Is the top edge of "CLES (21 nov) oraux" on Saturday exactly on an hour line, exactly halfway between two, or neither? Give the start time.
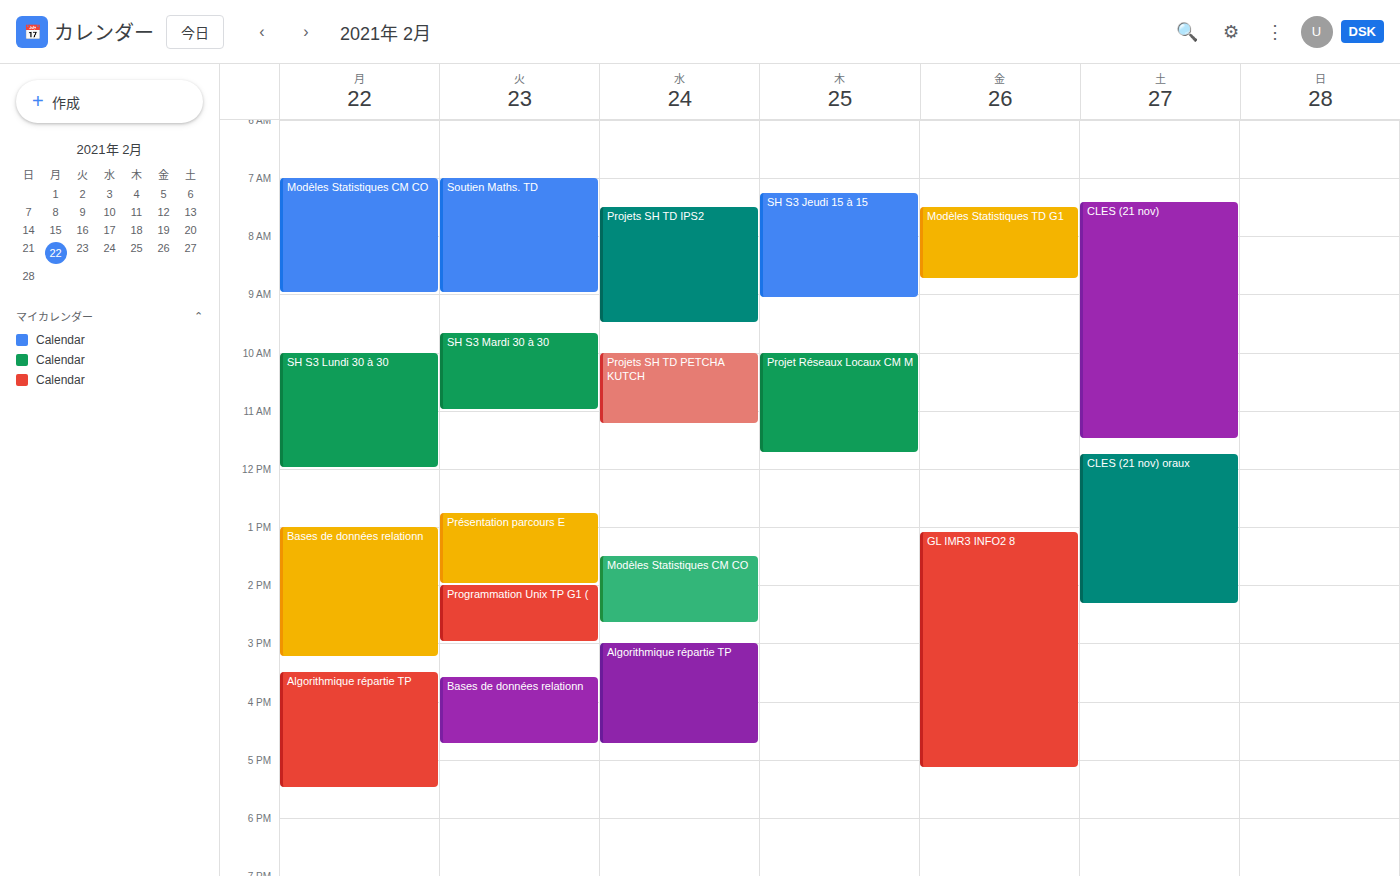
11:45 AM -- neither: three quarters of the way from the 11 AM line to the 12 PM line.